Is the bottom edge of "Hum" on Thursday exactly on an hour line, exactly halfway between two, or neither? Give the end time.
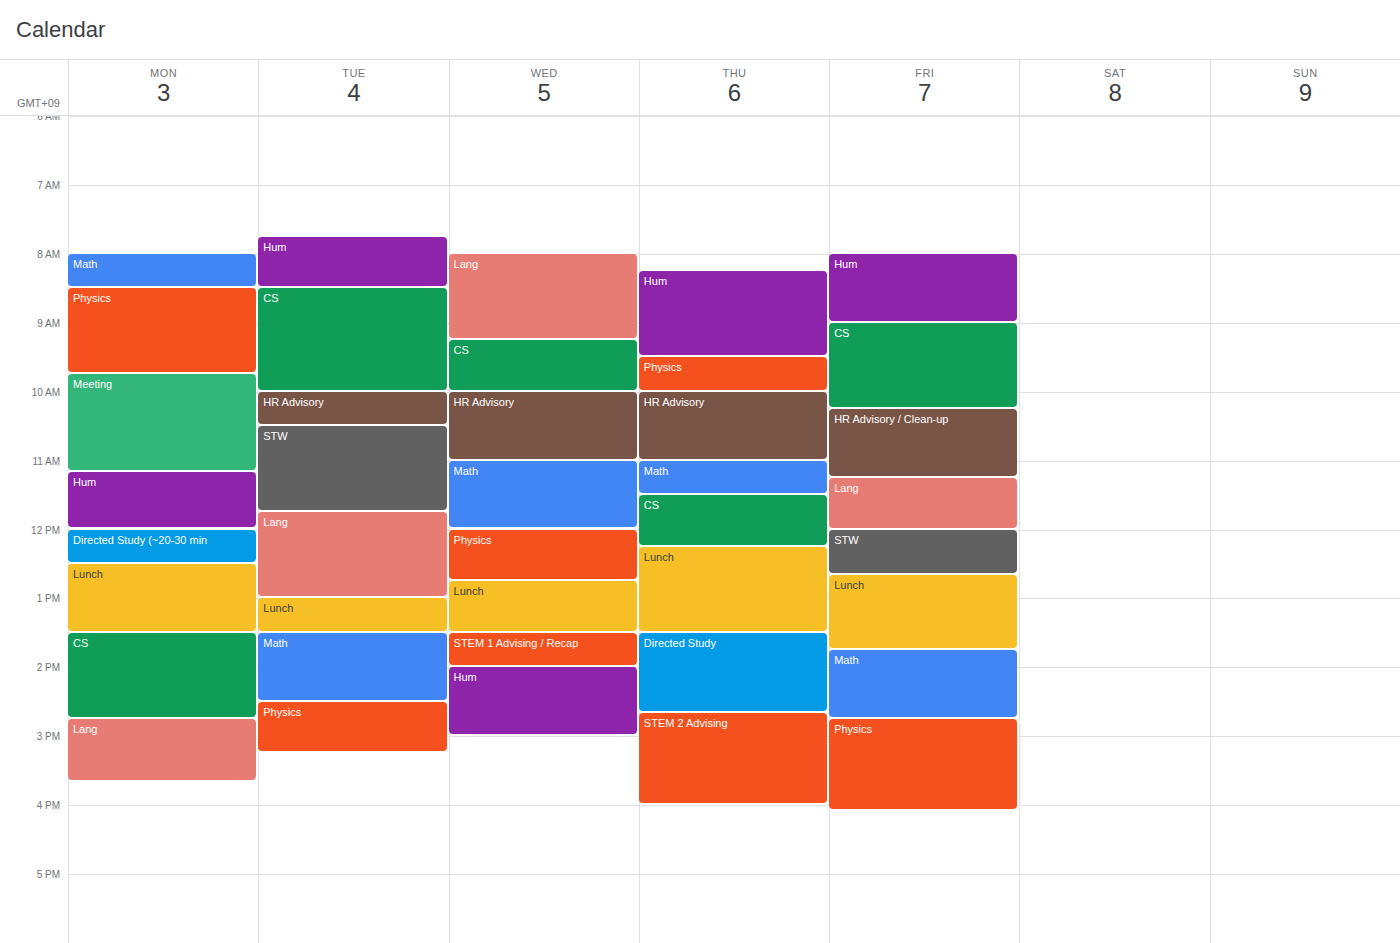
9:30 AM -- halfway between the 9 AM and 10 AM lines.